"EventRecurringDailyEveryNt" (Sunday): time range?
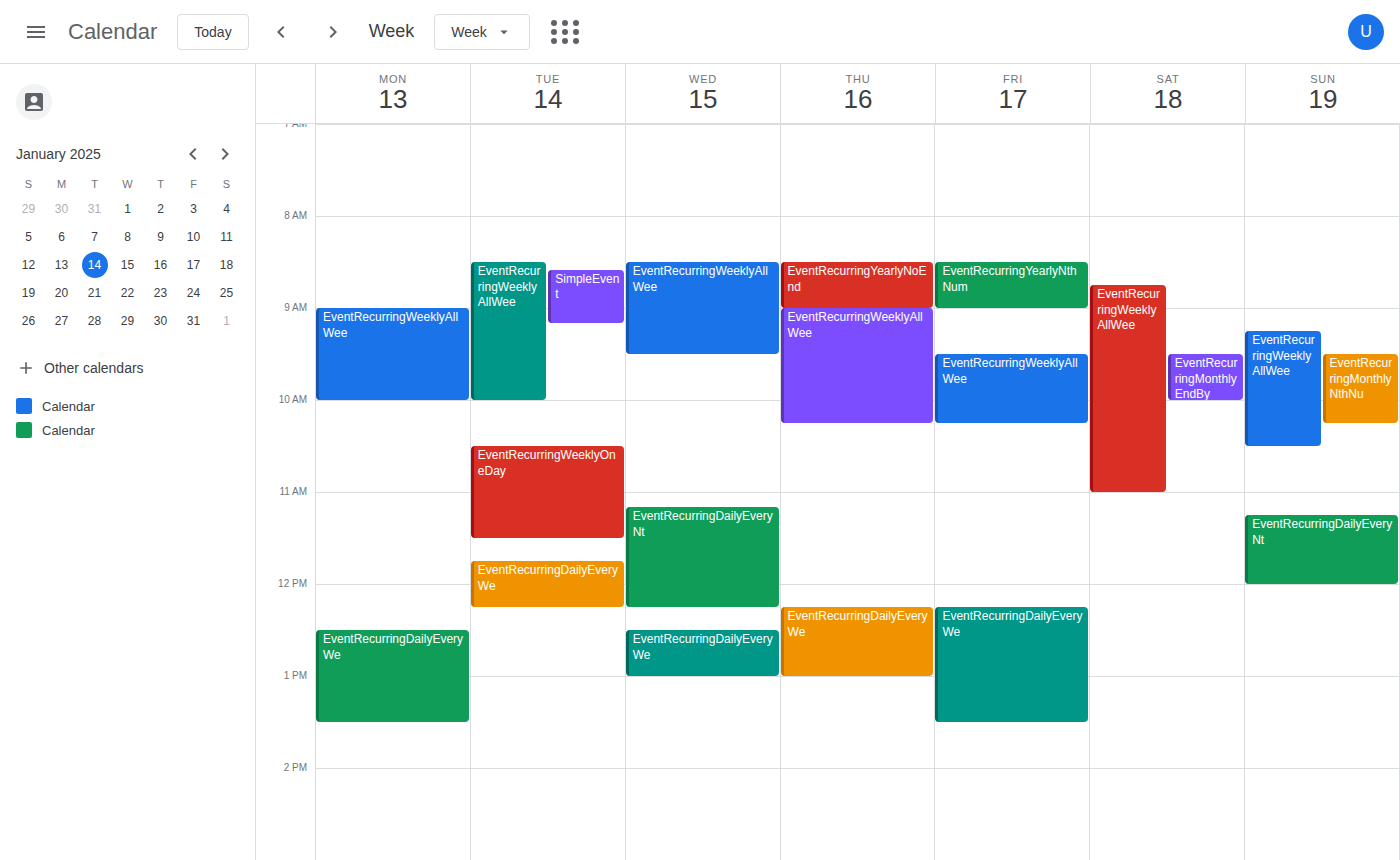
11:15 AM to 12:00 PM